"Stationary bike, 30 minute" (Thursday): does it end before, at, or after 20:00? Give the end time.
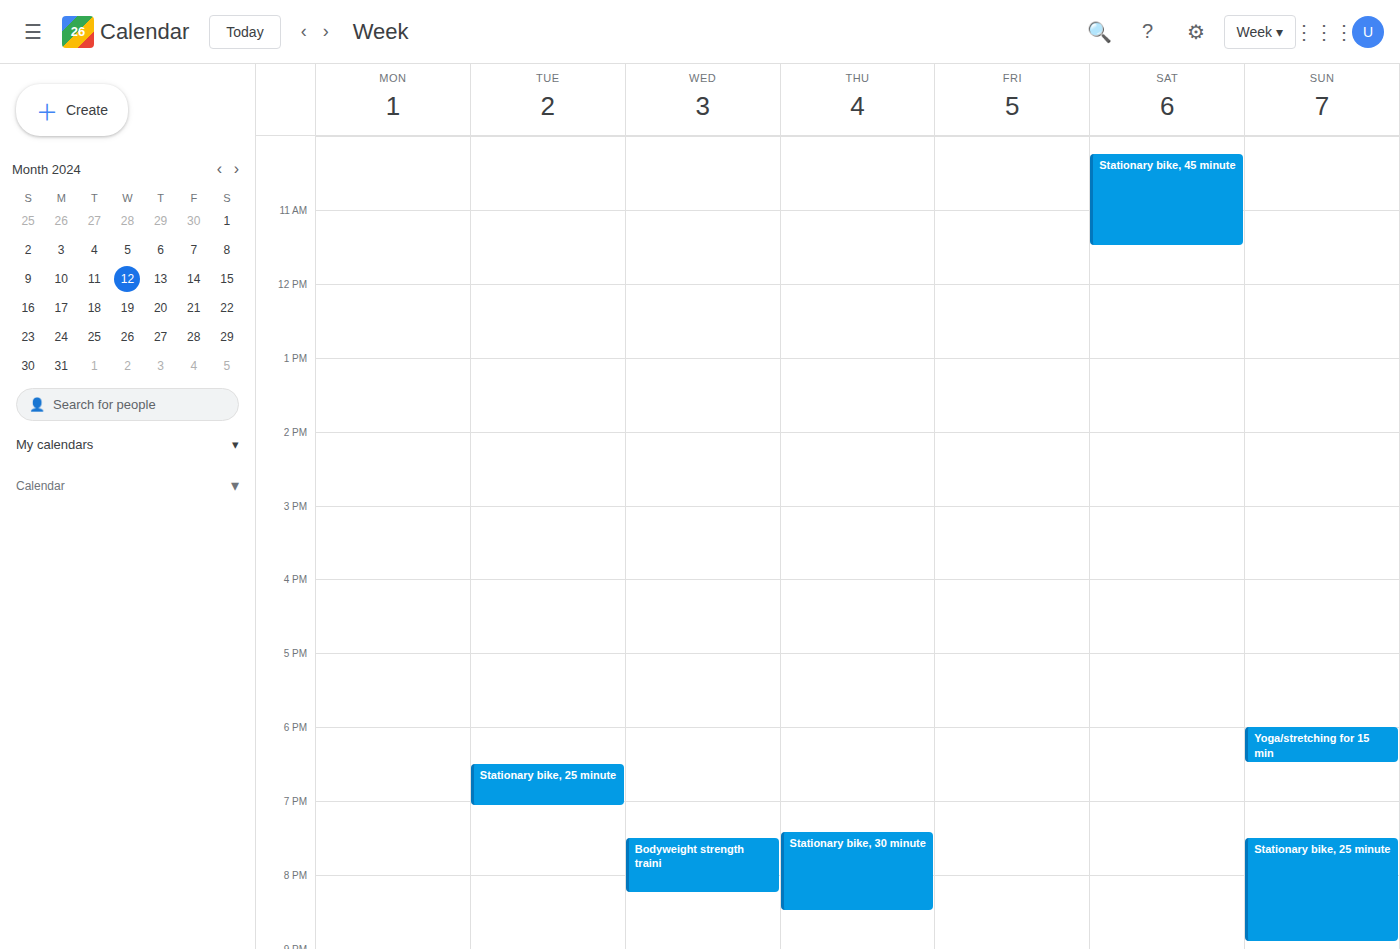
20:30 -- after 20:00, 30 minutes below the 20:00 line.